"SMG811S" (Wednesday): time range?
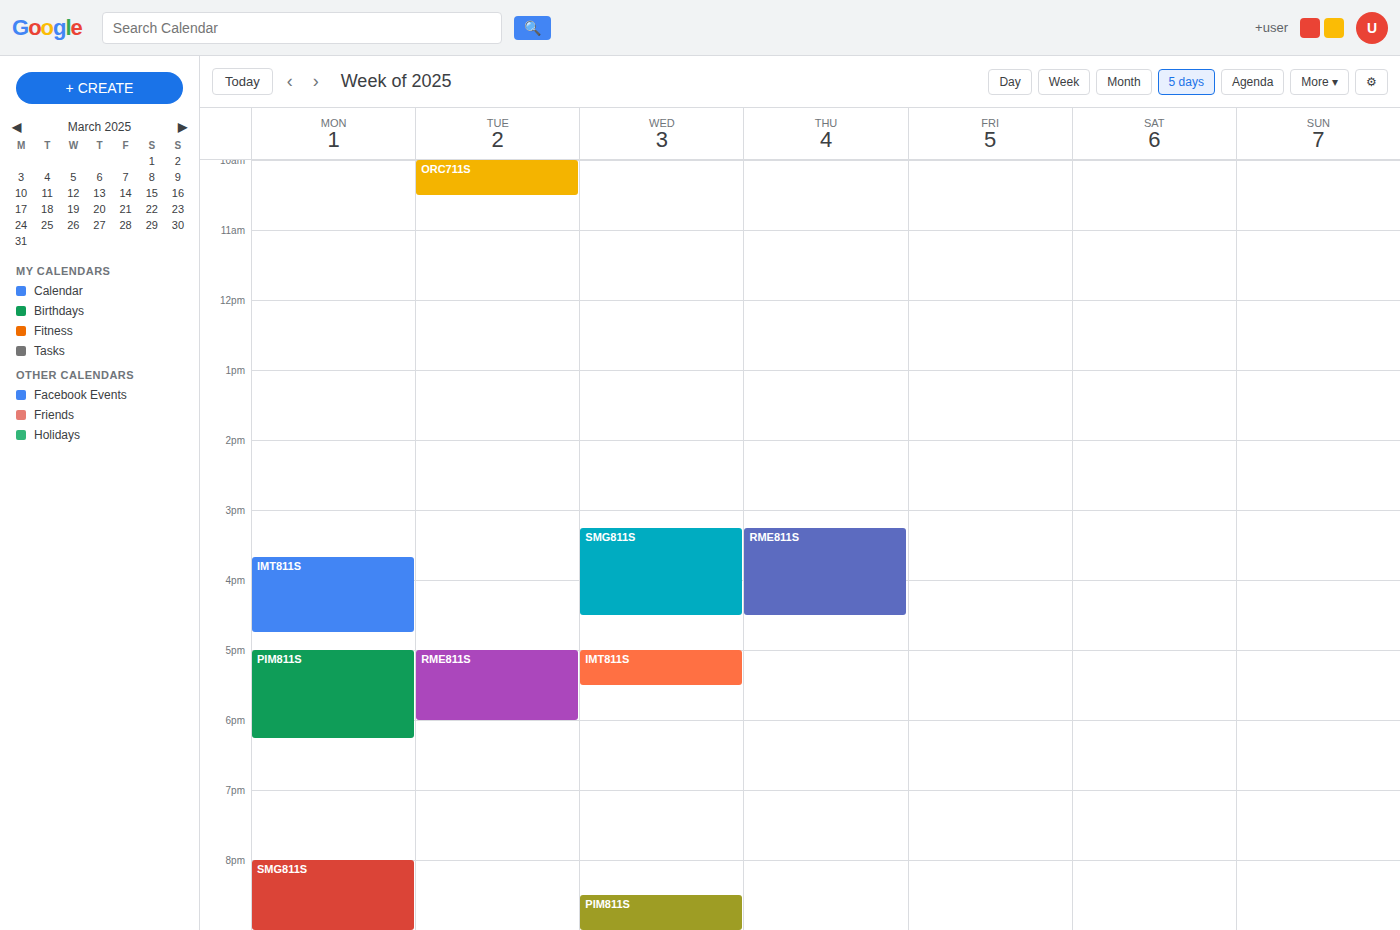
3:15 PM to 4:30 PM